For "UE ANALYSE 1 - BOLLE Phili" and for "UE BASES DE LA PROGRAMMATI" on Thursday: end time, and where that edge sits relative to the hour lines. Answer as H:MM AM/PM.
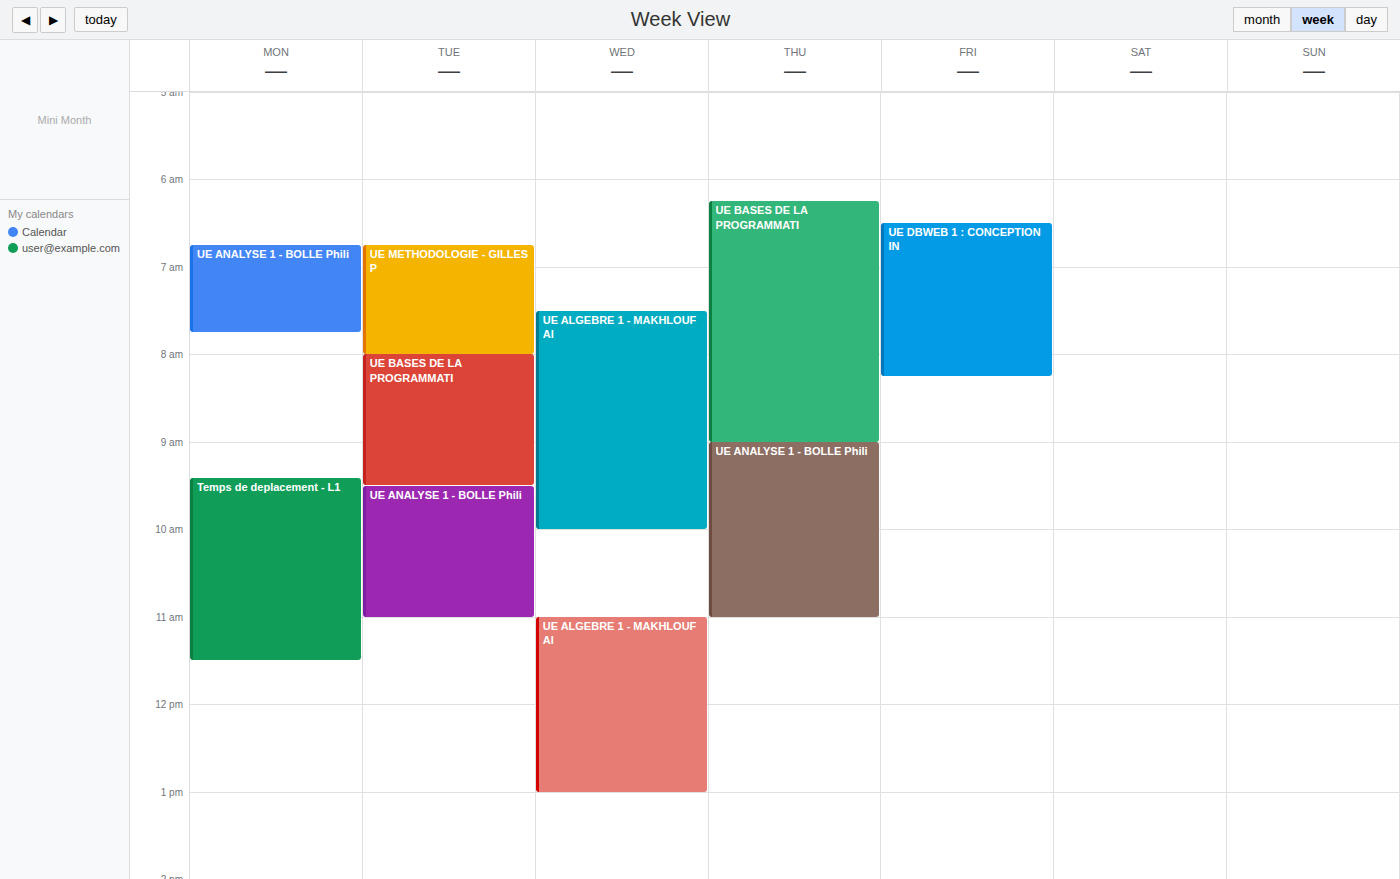
"UE ANALYSE 1 - BOLLE Phili": 11:00 AM, exactly on the 11 AM line. "UE BASES DE LA PROGRAMMATI": 9:00 AM, exactly on the 9 AM line.